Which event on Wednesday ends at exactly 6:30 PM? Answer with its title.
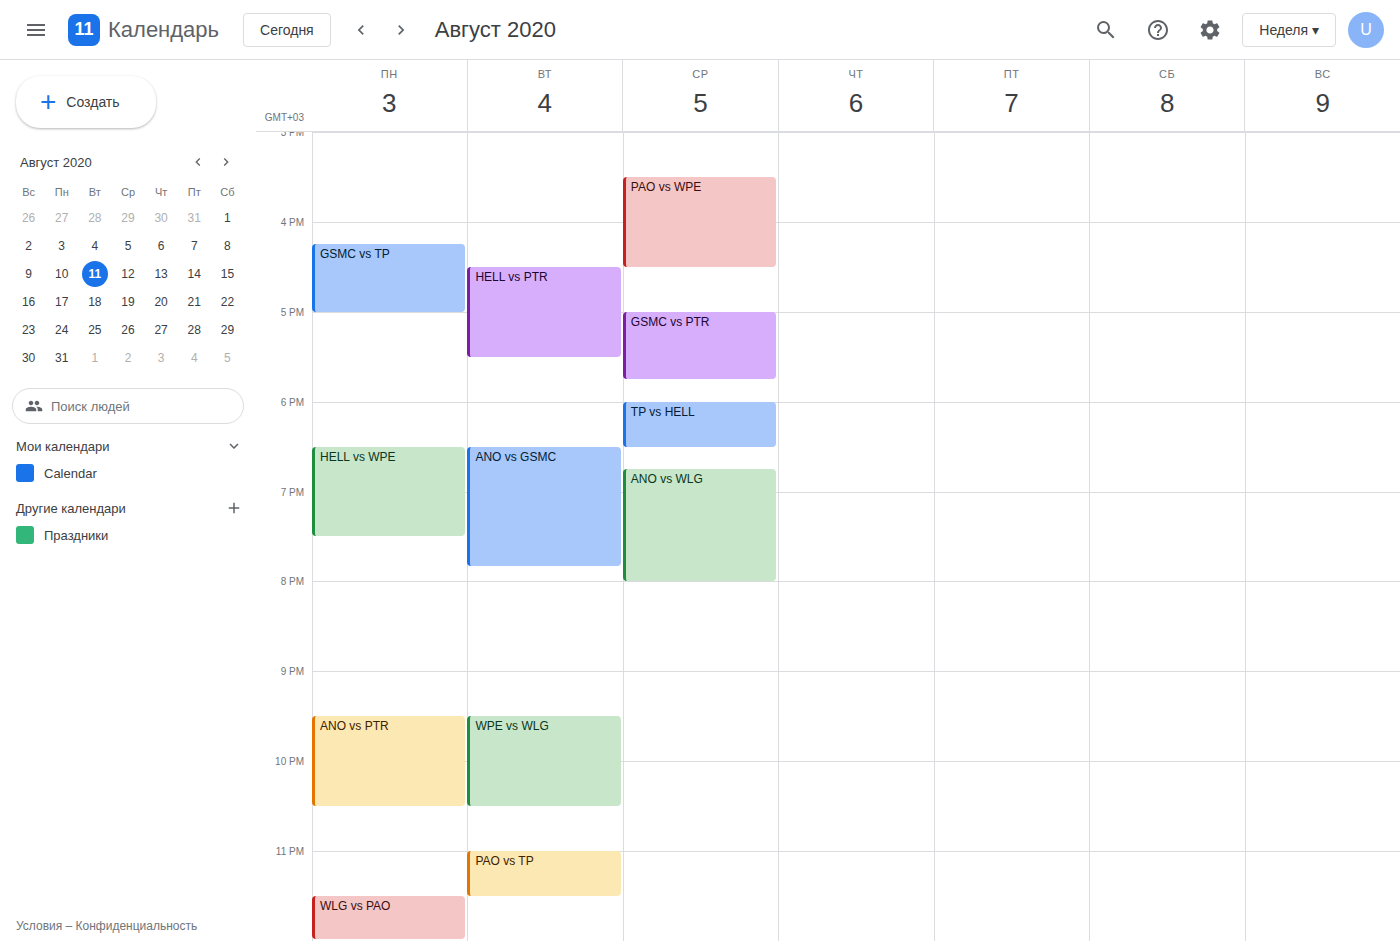
"TP vs HELL"